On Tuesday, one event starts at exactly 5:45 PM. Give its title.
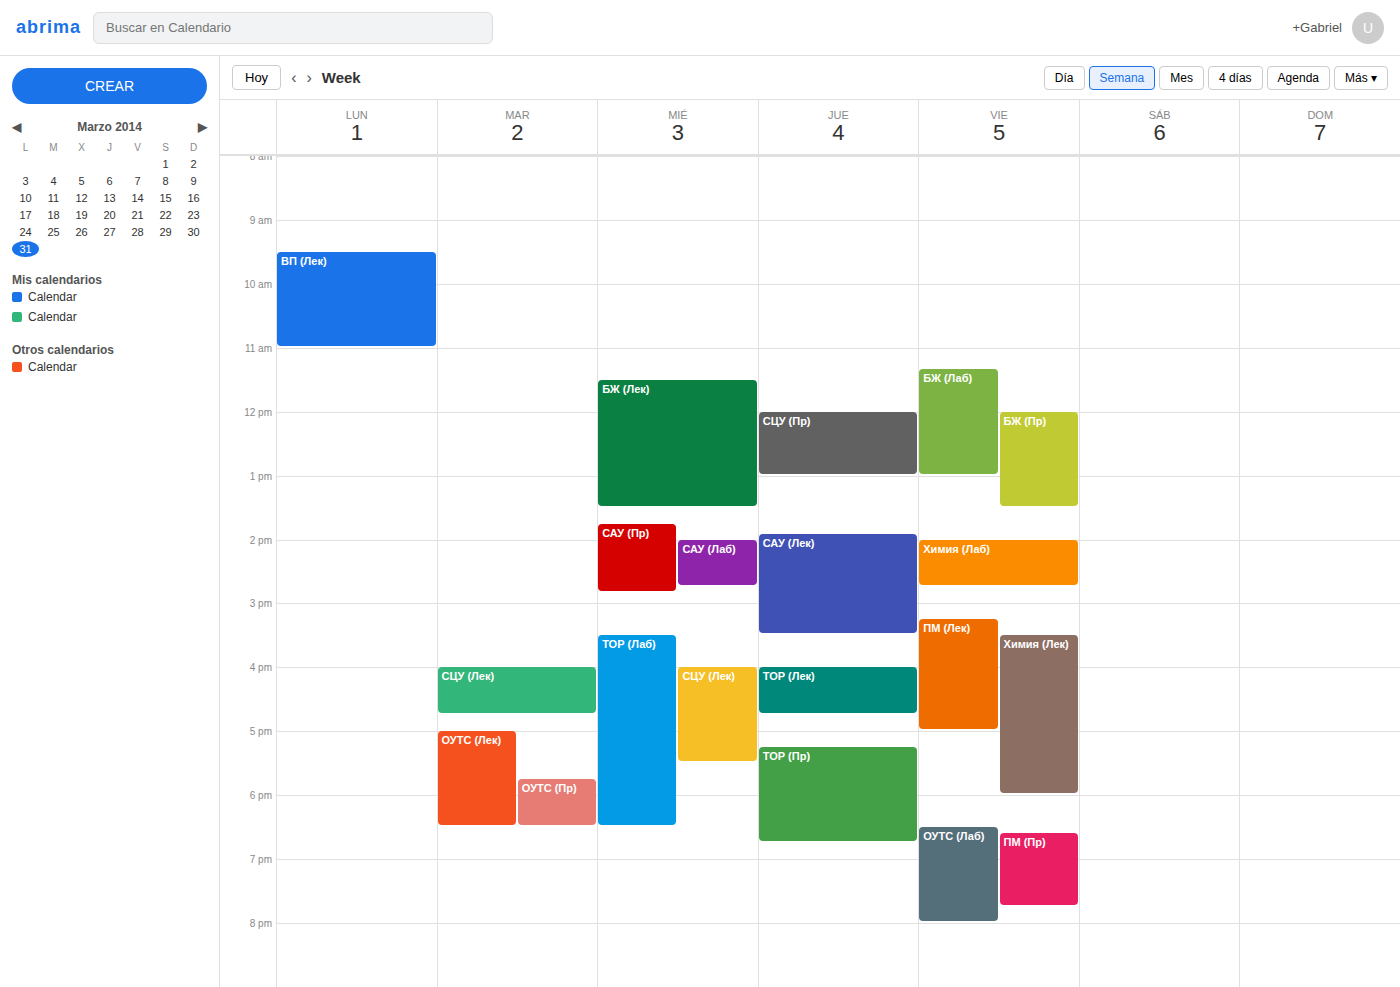
"ОУТС (Пр)"